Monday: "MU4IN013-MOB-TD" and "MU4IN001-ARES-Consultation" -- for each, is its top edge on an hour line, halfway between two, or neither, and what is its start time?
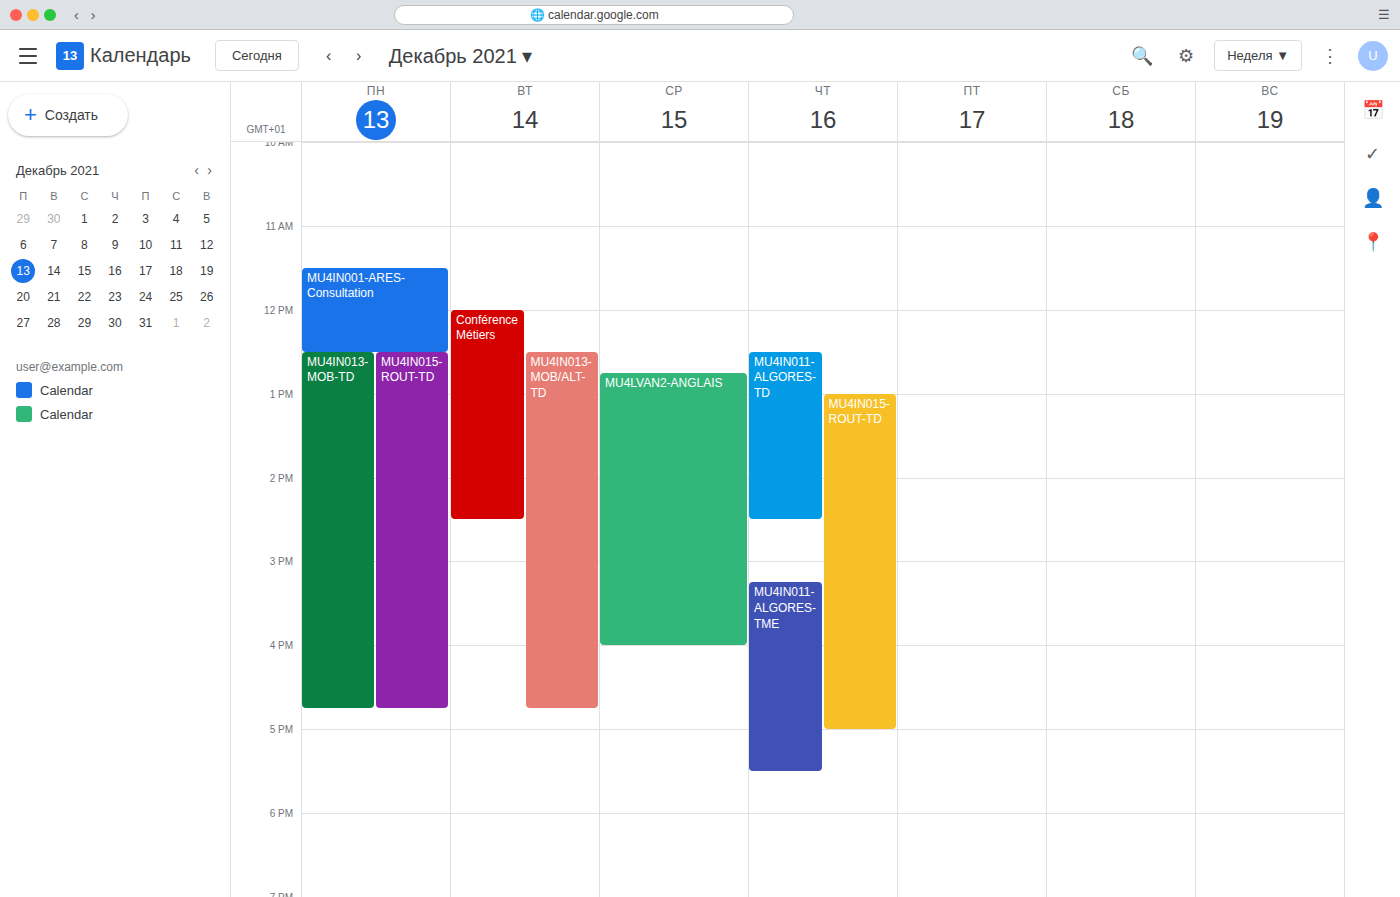
"MU4IN013-MOB-TD": 12:30 PM, halfway between the 12 PM and 1 PM lines. "MU4IN001-ARES-Consultation": 11:30 AM, halfway between the 11 AM and 12 PM lines.